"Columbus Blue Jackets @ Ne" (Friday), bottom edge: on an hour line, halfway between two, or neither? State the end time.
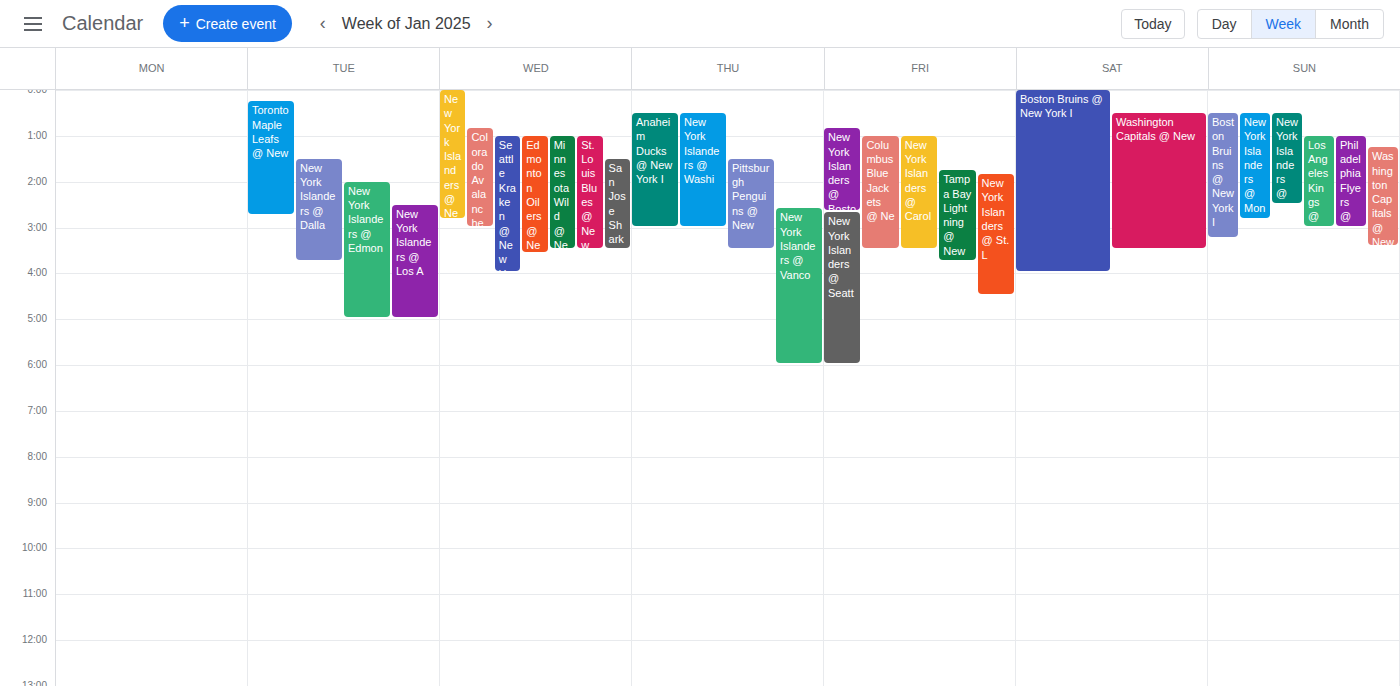
3:30 AM -- halfway between the 3 AM and 4 AM lines.